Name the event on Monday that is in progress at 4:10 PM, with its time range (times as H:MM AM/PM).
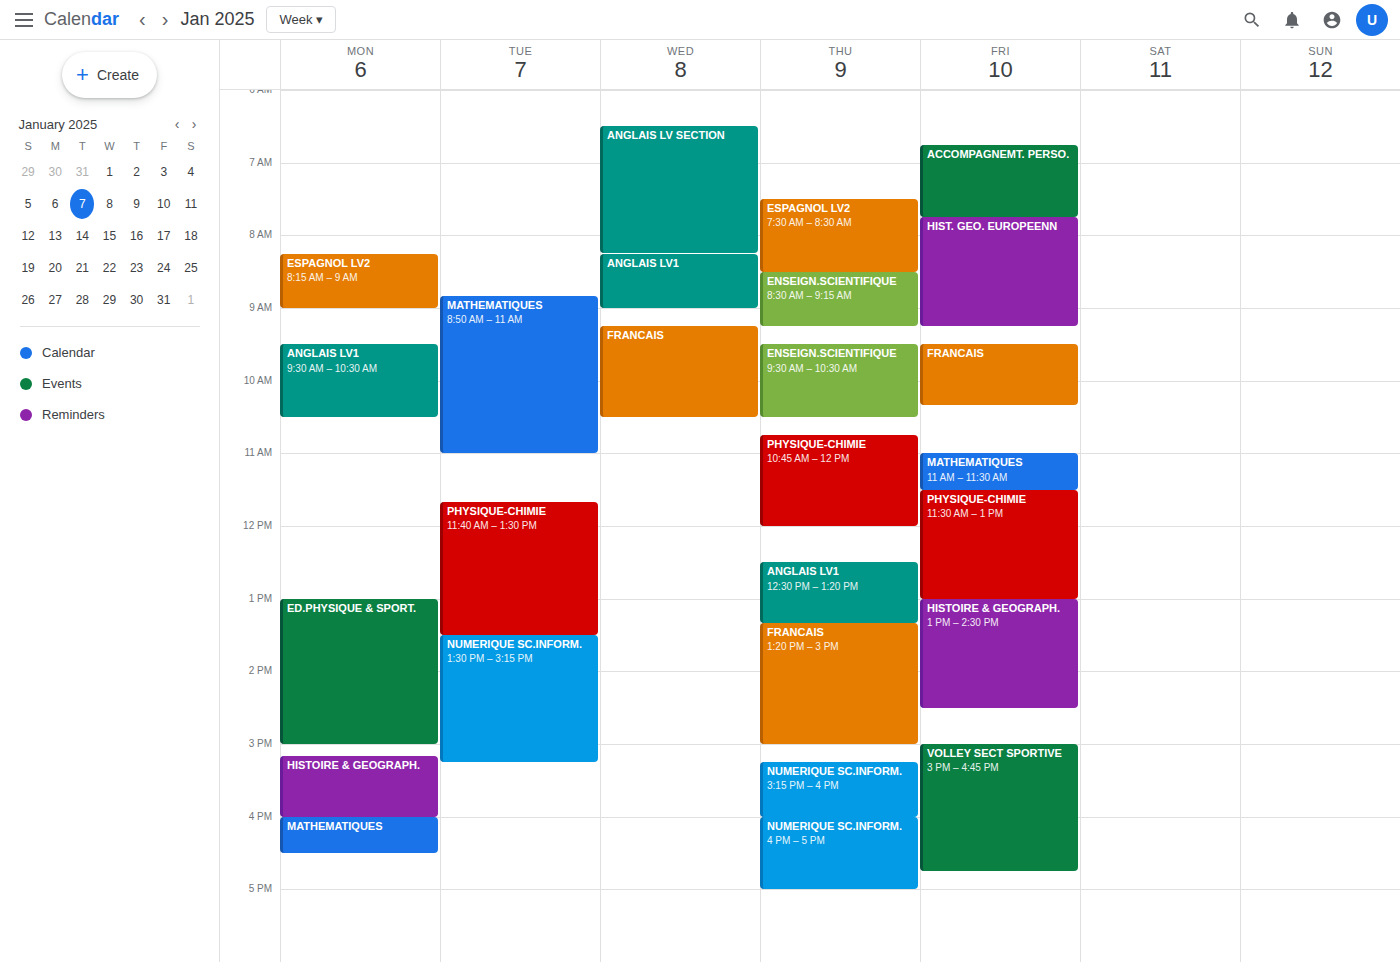
"MATHEMATIQUES", 4:00 PM to 4:30 PM